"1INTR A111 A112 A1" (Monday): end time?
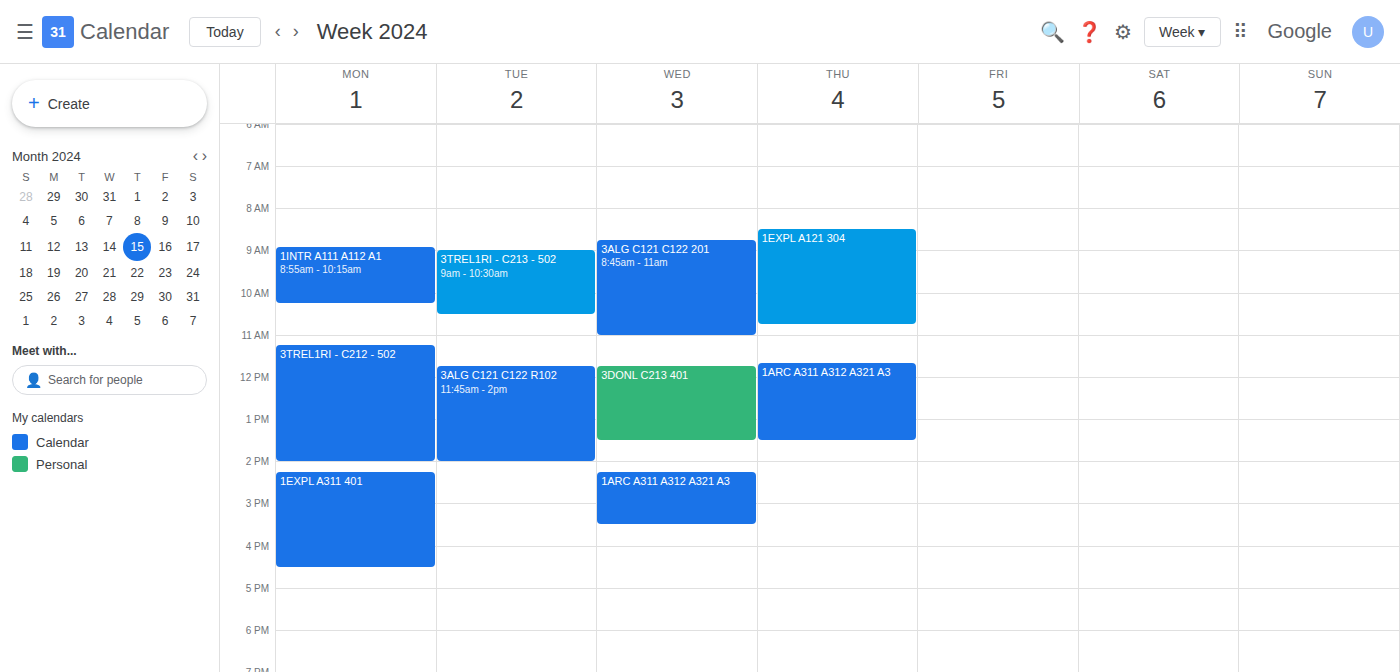
10:15 AM